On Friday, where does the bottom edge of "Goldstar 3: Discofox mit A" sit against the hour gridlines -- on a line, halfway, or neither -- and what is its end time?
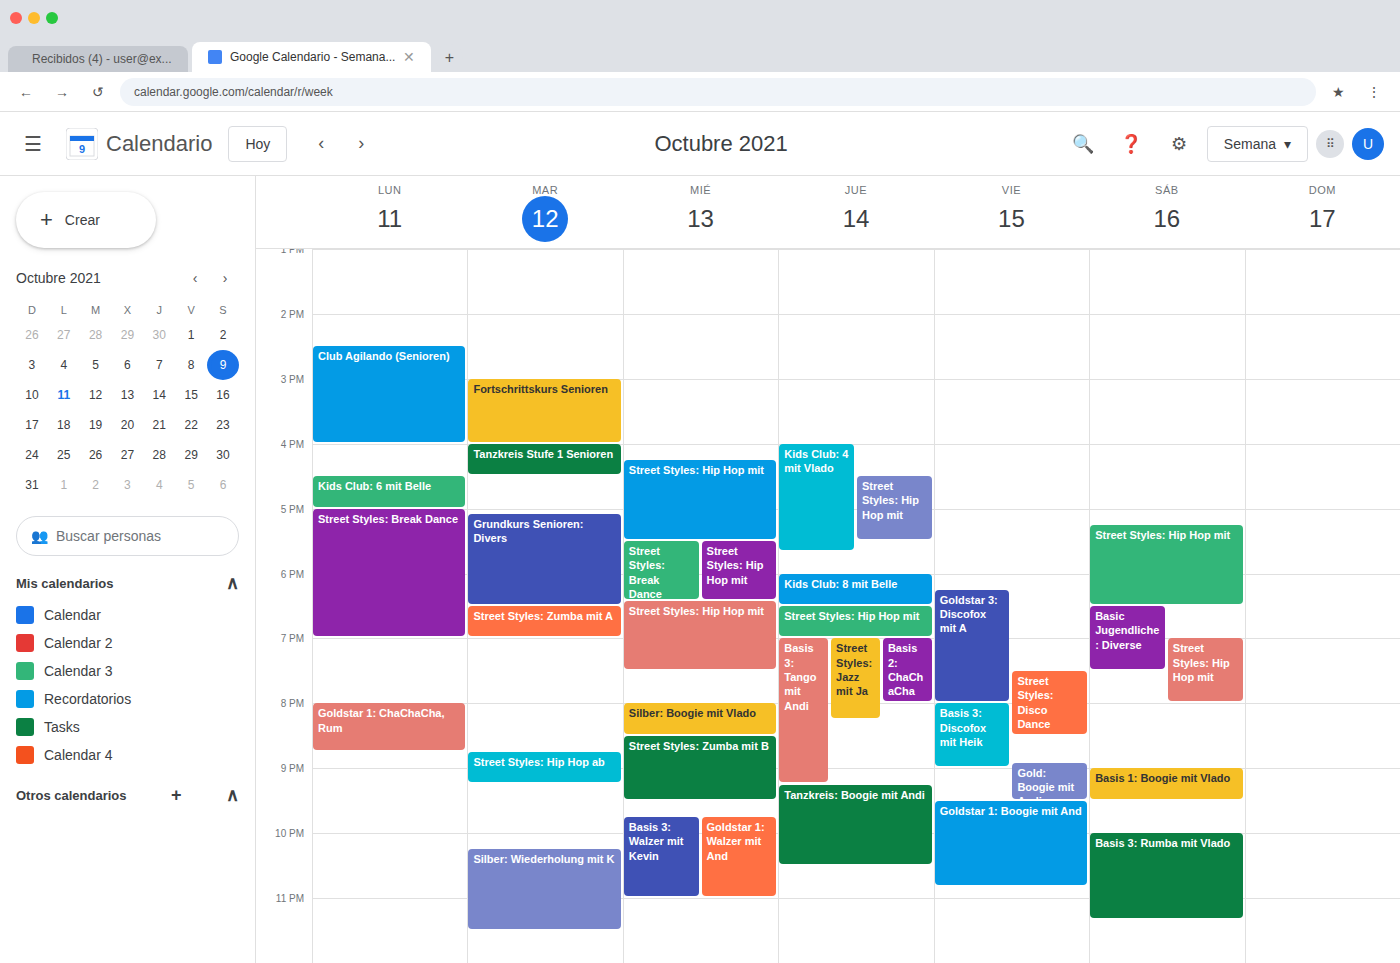
8:00 PM -- exactly on the 8 PM line.